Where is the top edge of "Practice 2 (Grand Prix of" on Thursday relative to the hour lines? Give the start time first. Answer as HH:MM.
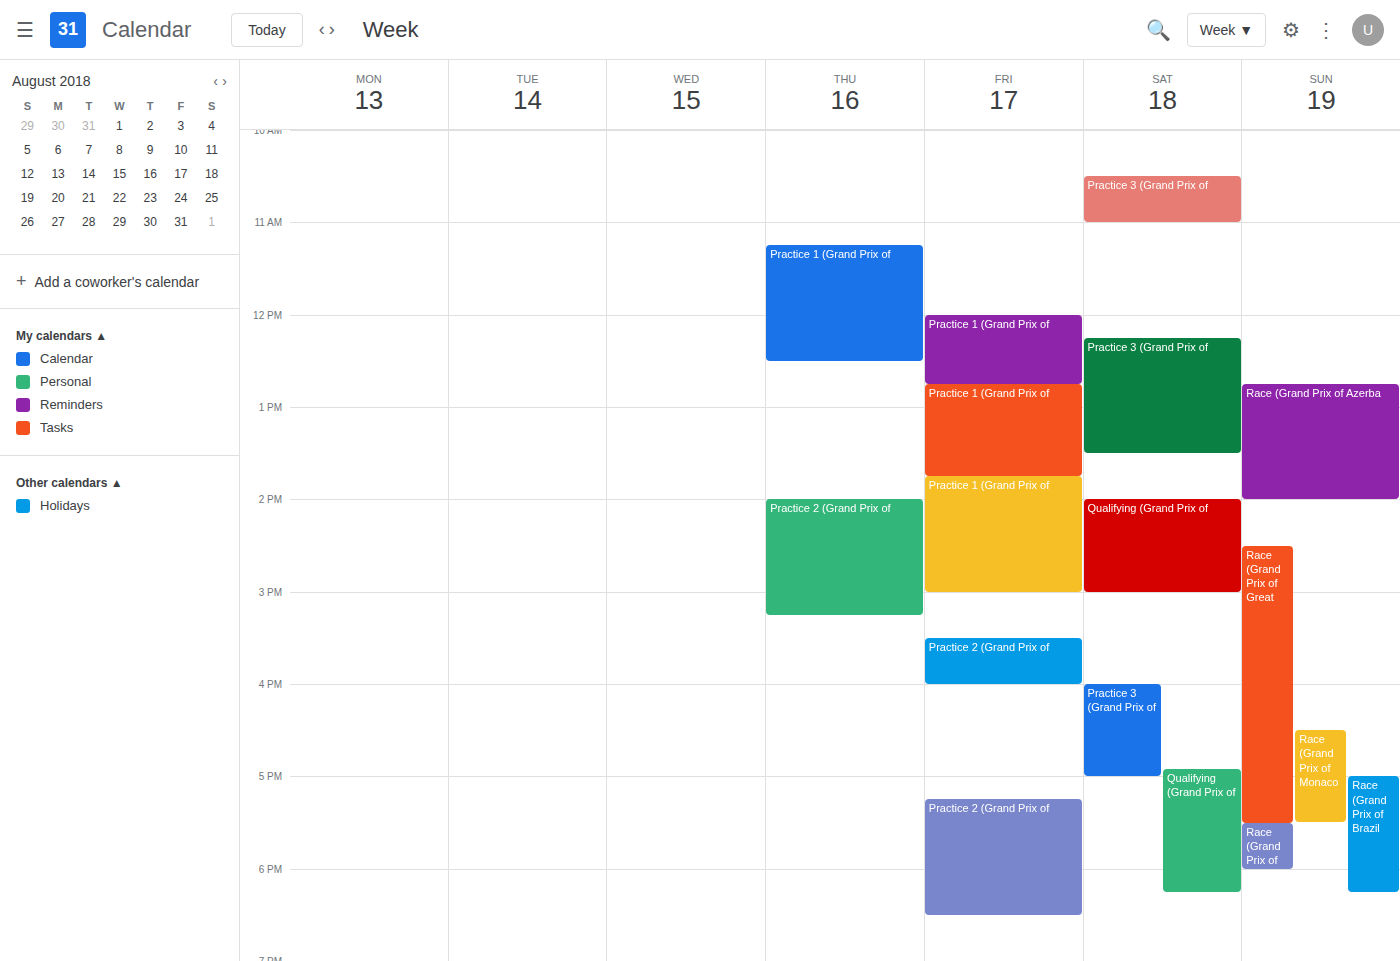
14:00 -- exactly on the 14:00 line.